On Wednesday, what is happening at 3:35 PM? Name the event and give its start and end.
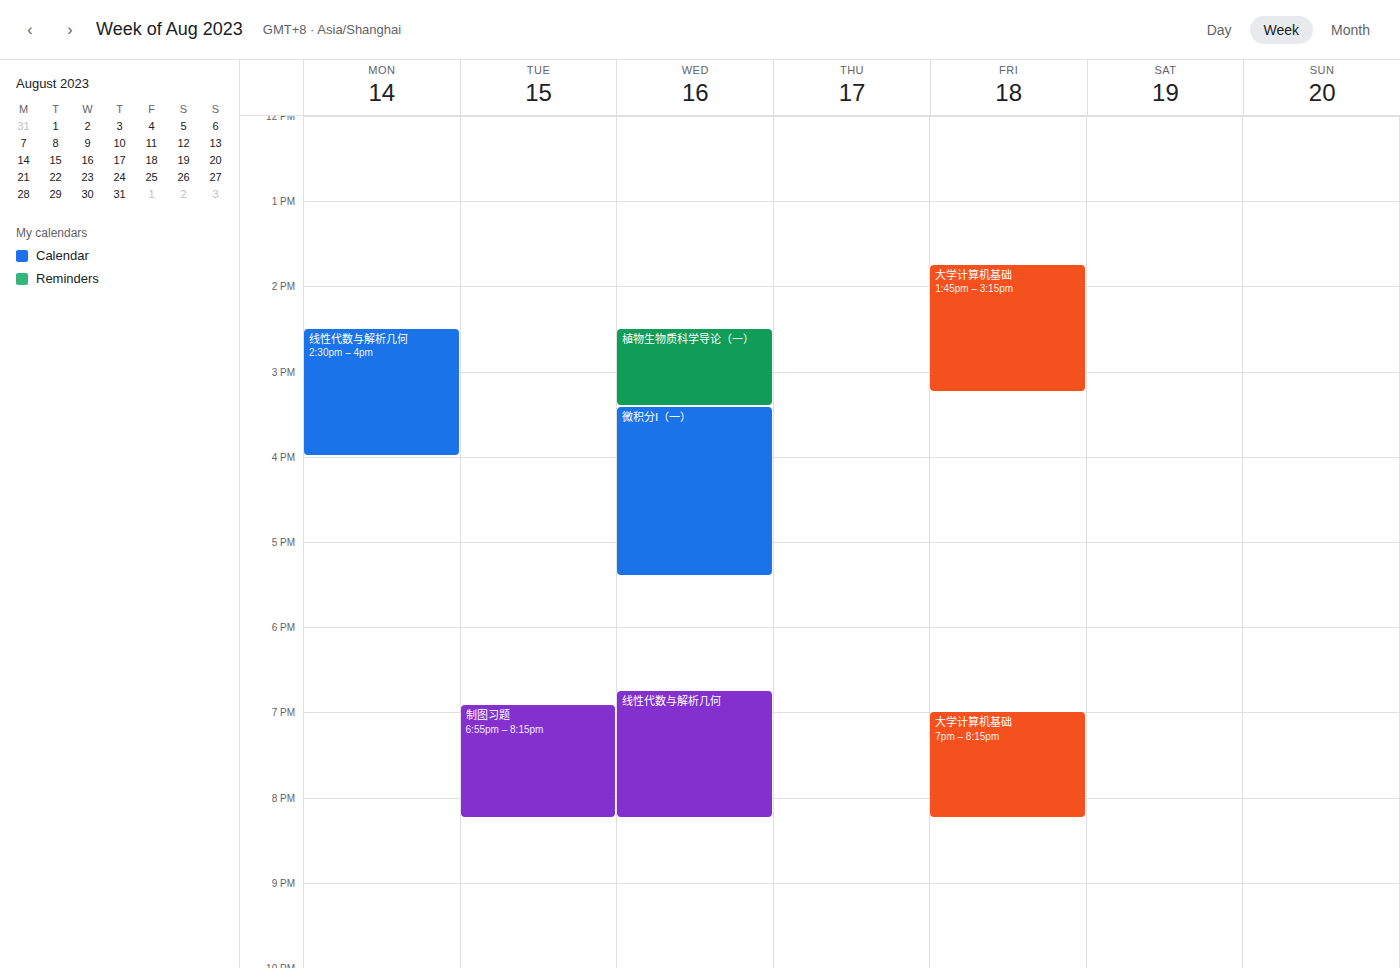
"微积分Ⅰ（一）", 3:25 PM to 5:25 PM